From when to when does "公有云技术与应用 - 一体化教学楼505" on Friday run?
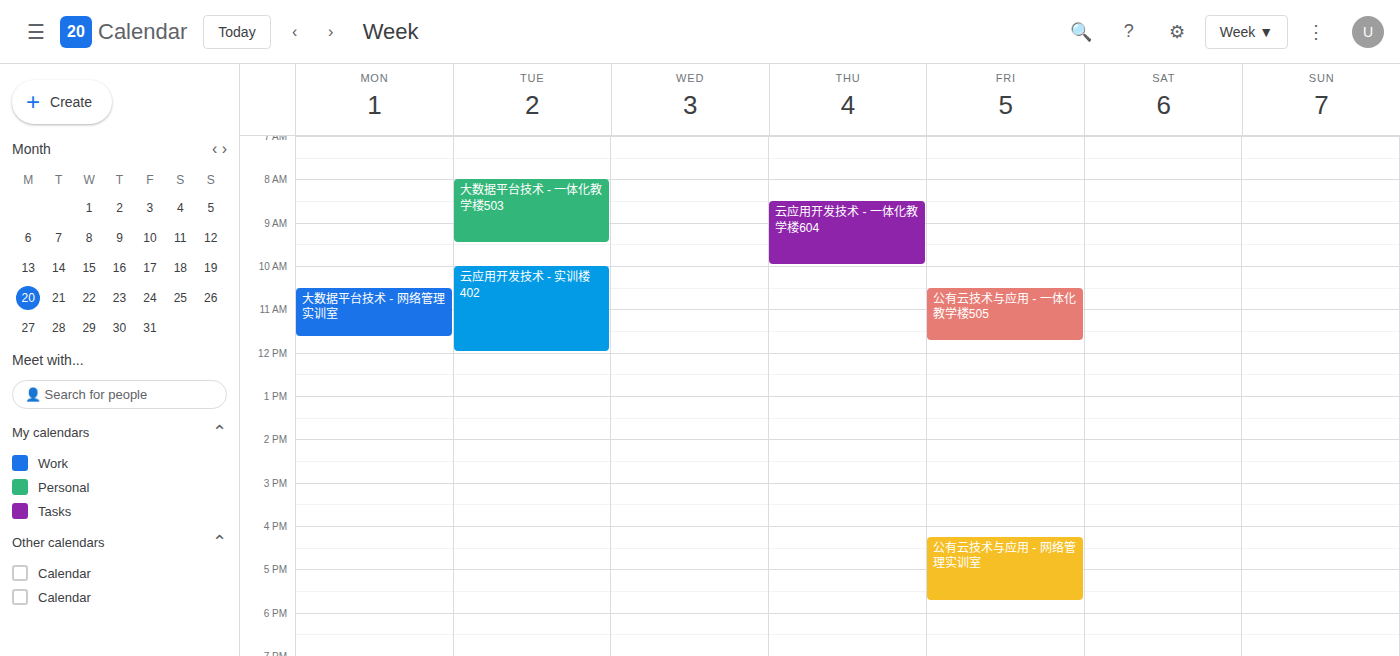
10:30 AM to 11:45 AM